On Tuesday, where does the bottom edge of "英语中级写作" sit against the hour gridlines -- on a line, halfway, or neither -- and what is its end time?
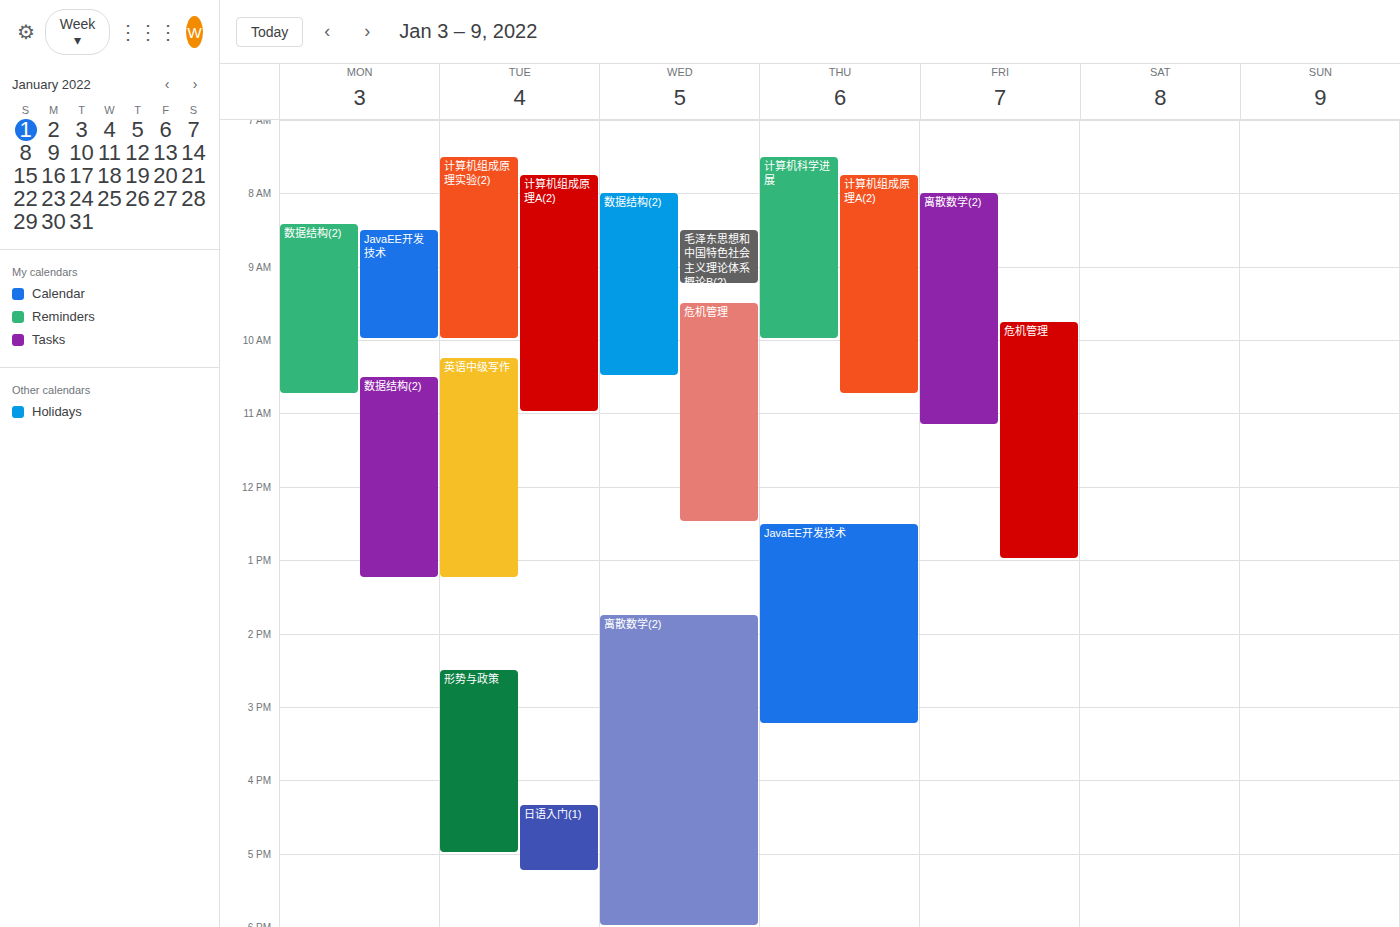
1:15 PM -- neither: a quarter of the way from the 1 PM line to the 2 PM line.